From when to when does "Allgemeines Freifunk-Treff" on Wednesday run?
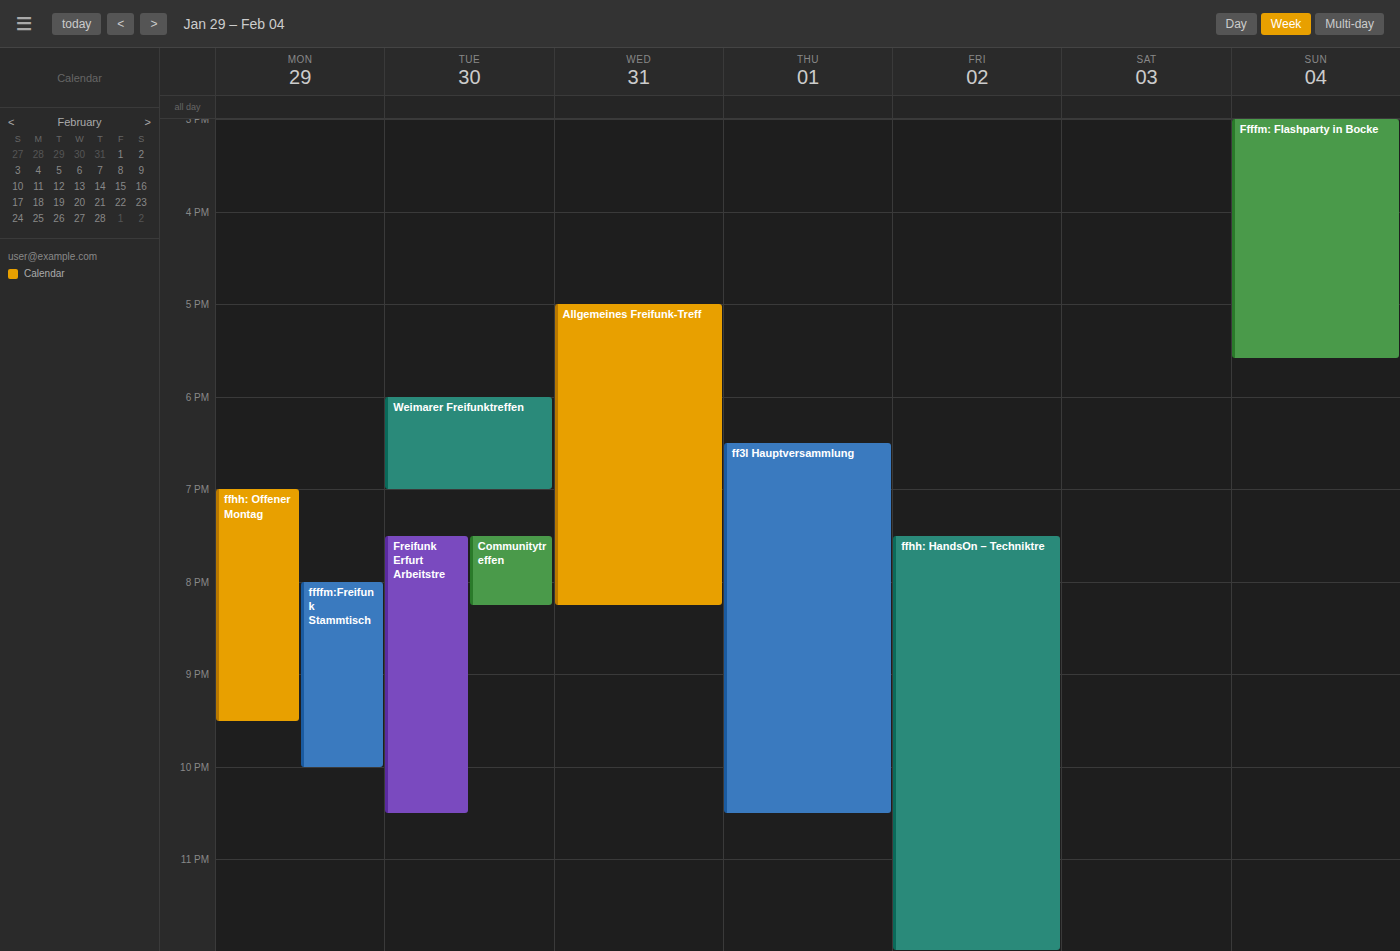
5:00 PM to 8:15 PM